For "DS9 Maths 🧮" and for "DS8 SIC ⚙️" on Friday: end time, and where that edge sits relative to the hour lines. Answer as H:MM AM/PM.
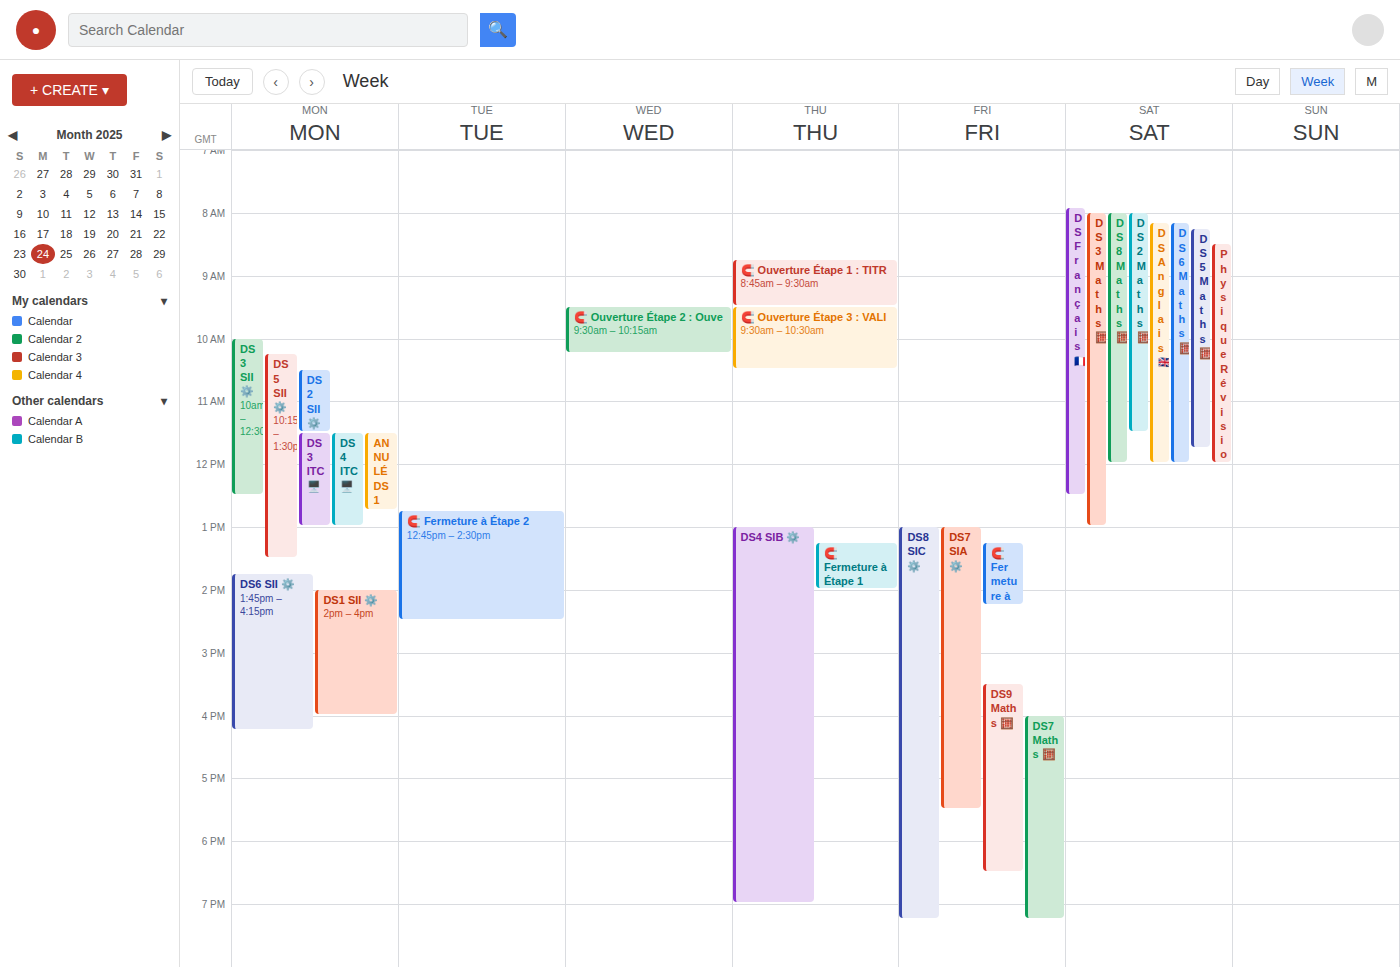
"DS9 Maths 🧮": 6:30 PM, halfway between the 6 PM and 7 PM lines. "DS8 SIC ⚙️": 7:15 PM, neither: a quarter of the way from the 7 PM line to the 8 PM line.